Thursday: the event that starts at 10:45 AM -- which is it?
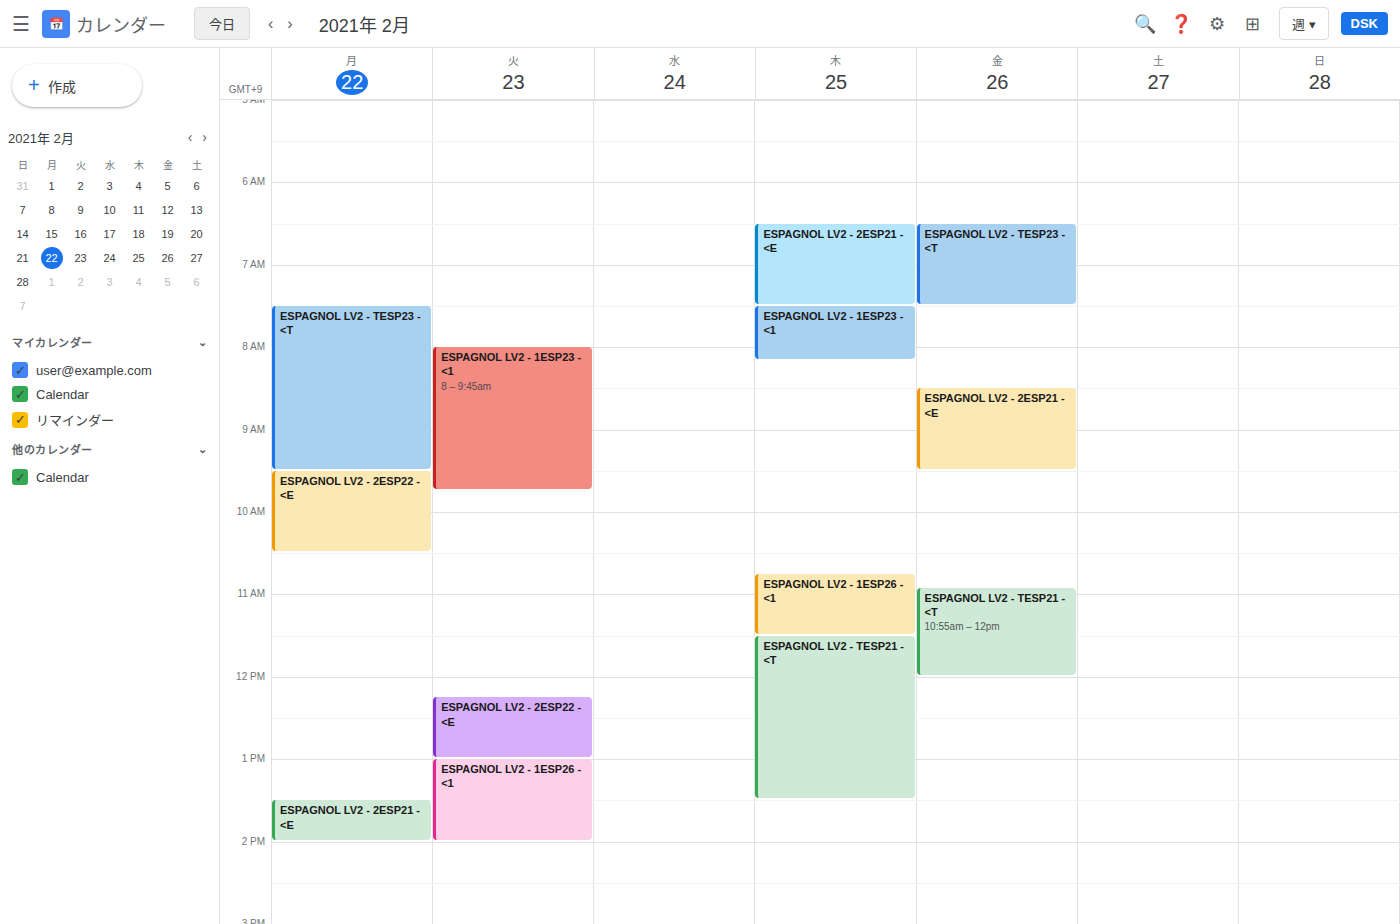
"ESPAGNOL LV2 - 1ESP26 - <1"